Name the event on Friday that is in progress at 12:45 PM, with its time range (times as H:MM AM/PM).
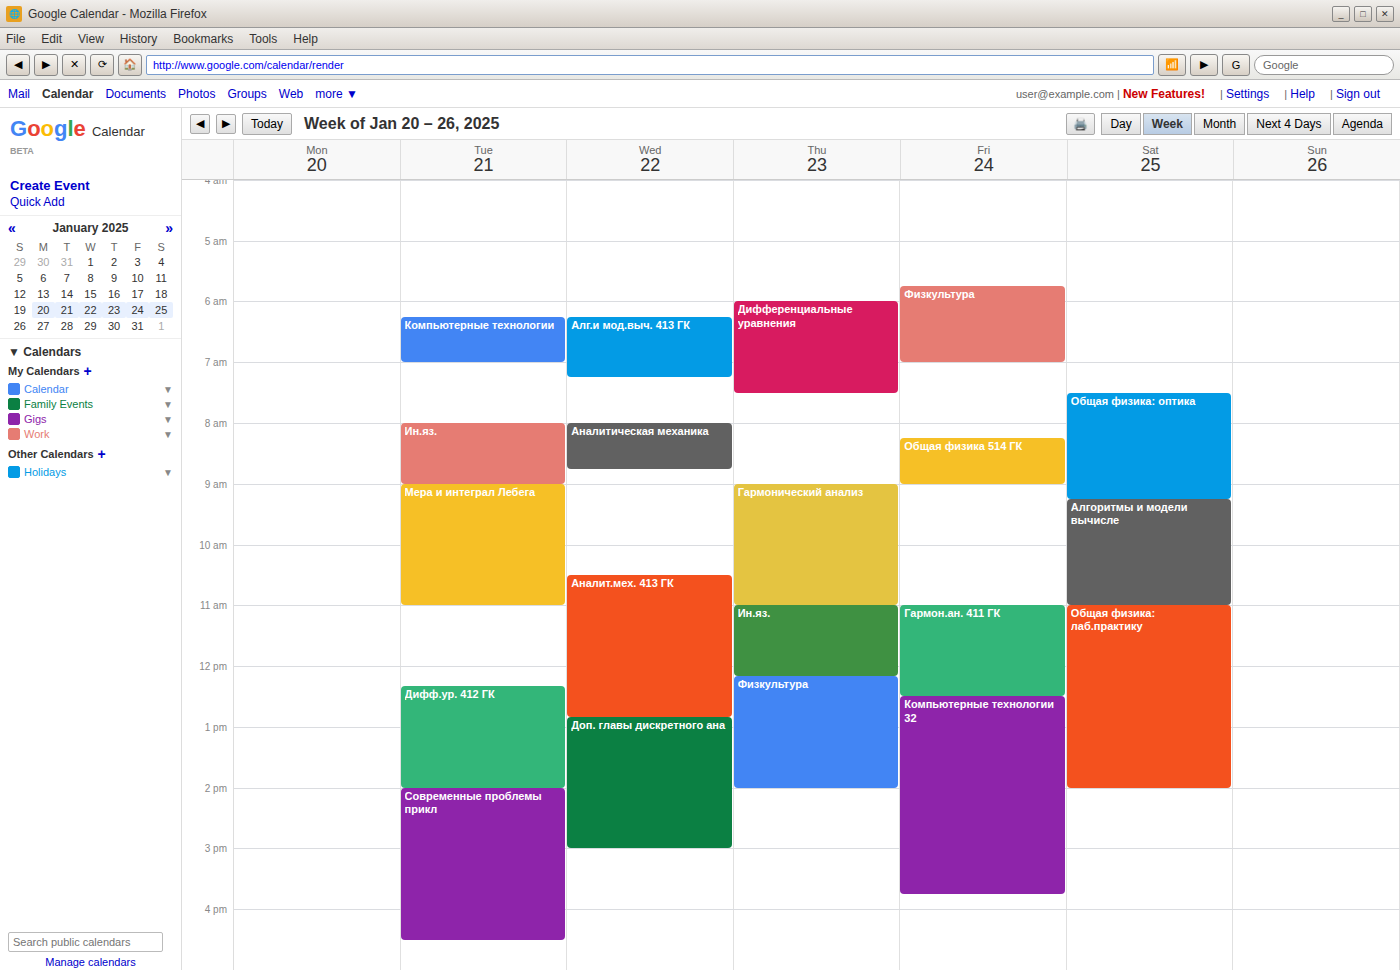
"Компьютерные технологии 32", 12:30 PM to 3:45 PM